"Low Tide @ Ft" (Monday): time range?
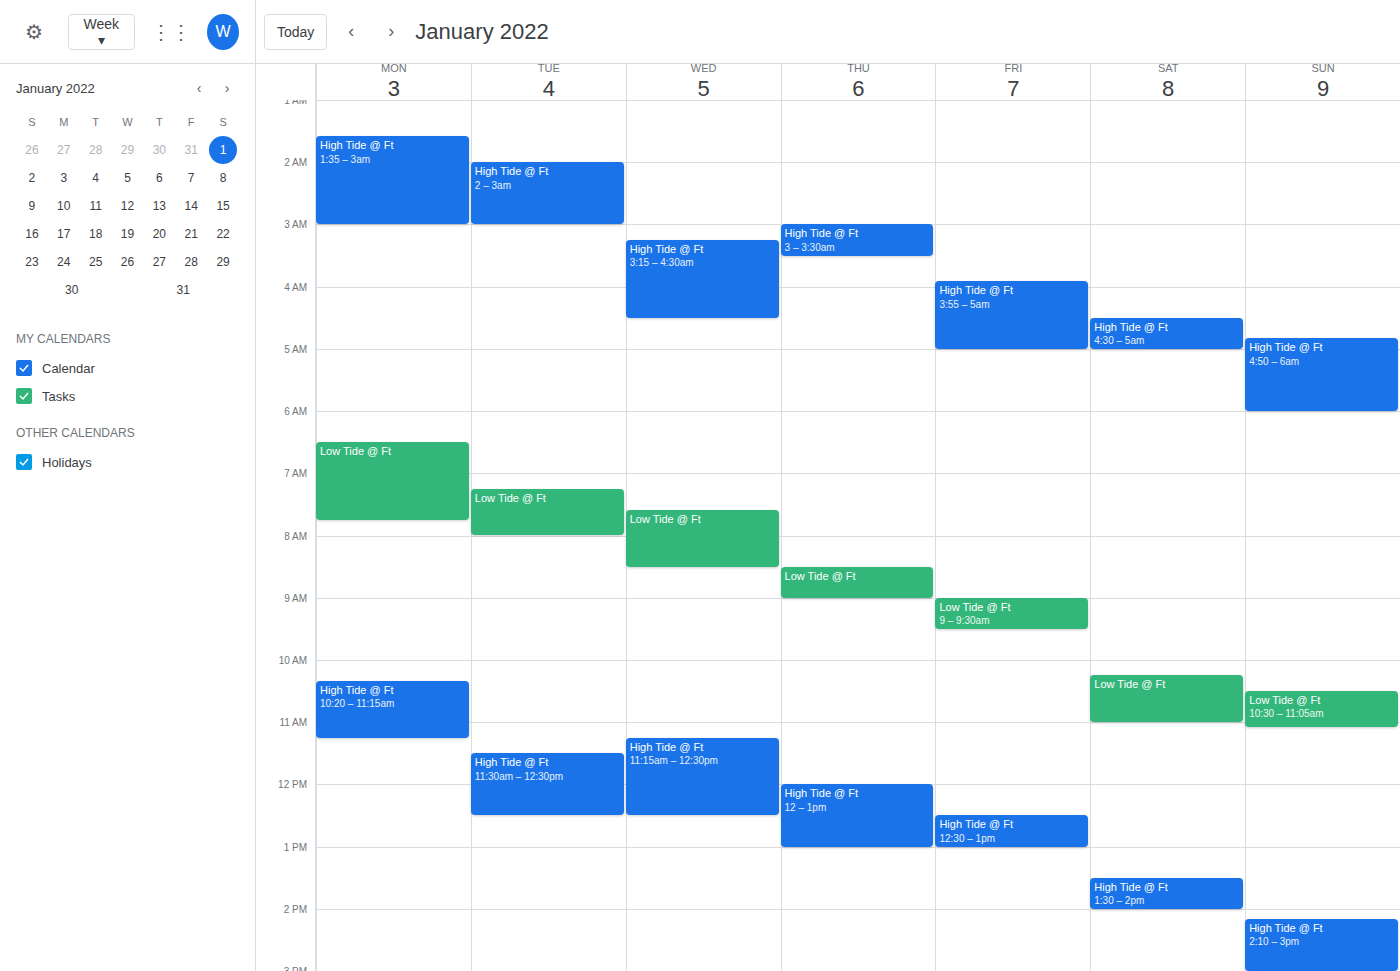
6:30 AM to 7:45 AM